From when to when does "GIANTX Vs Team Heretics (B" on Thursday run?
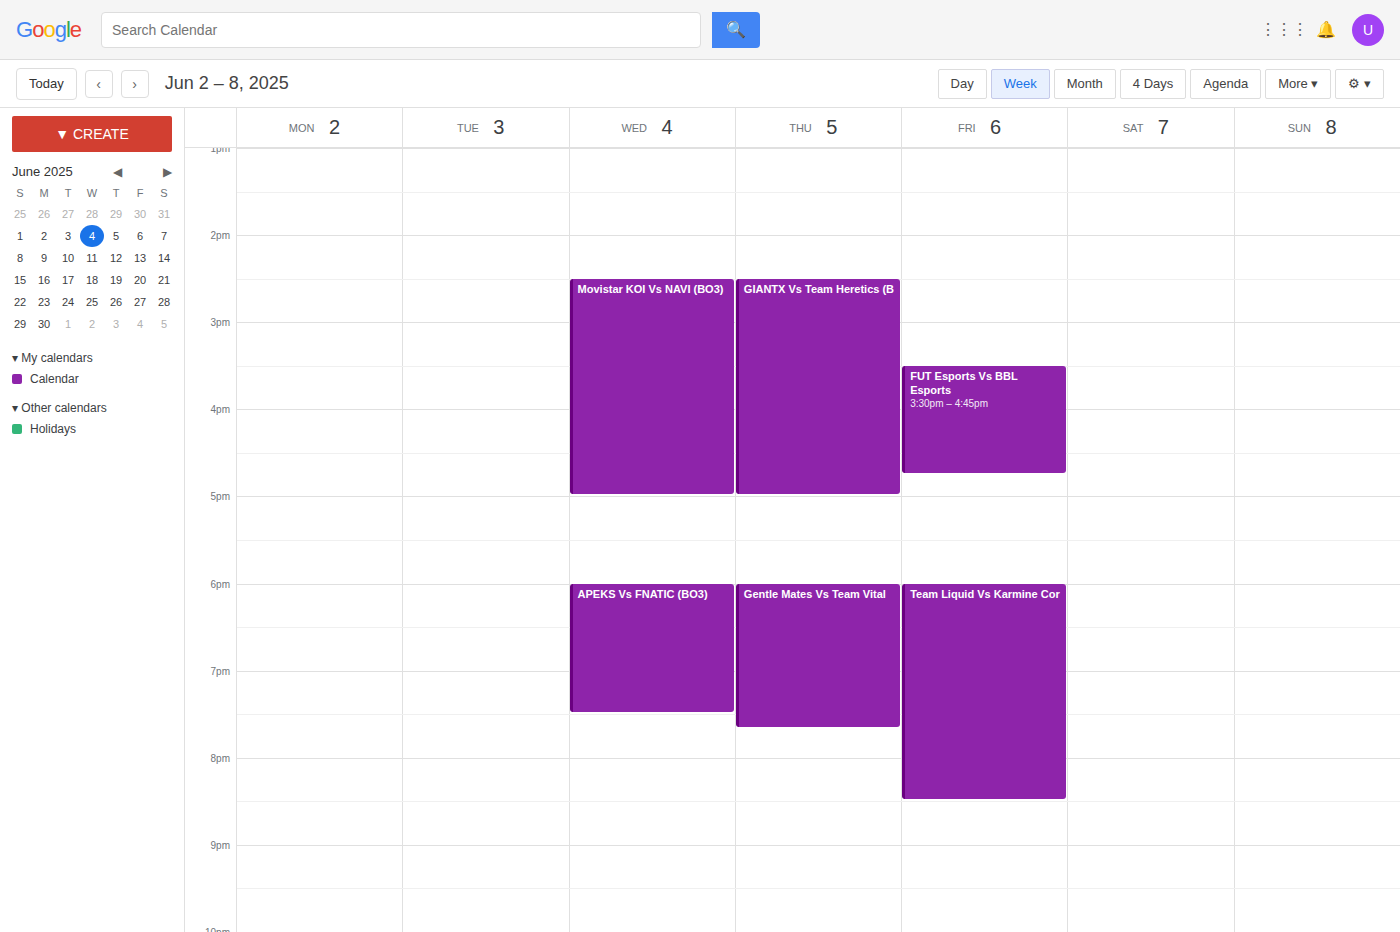
2:30 PM to 5:00 PM